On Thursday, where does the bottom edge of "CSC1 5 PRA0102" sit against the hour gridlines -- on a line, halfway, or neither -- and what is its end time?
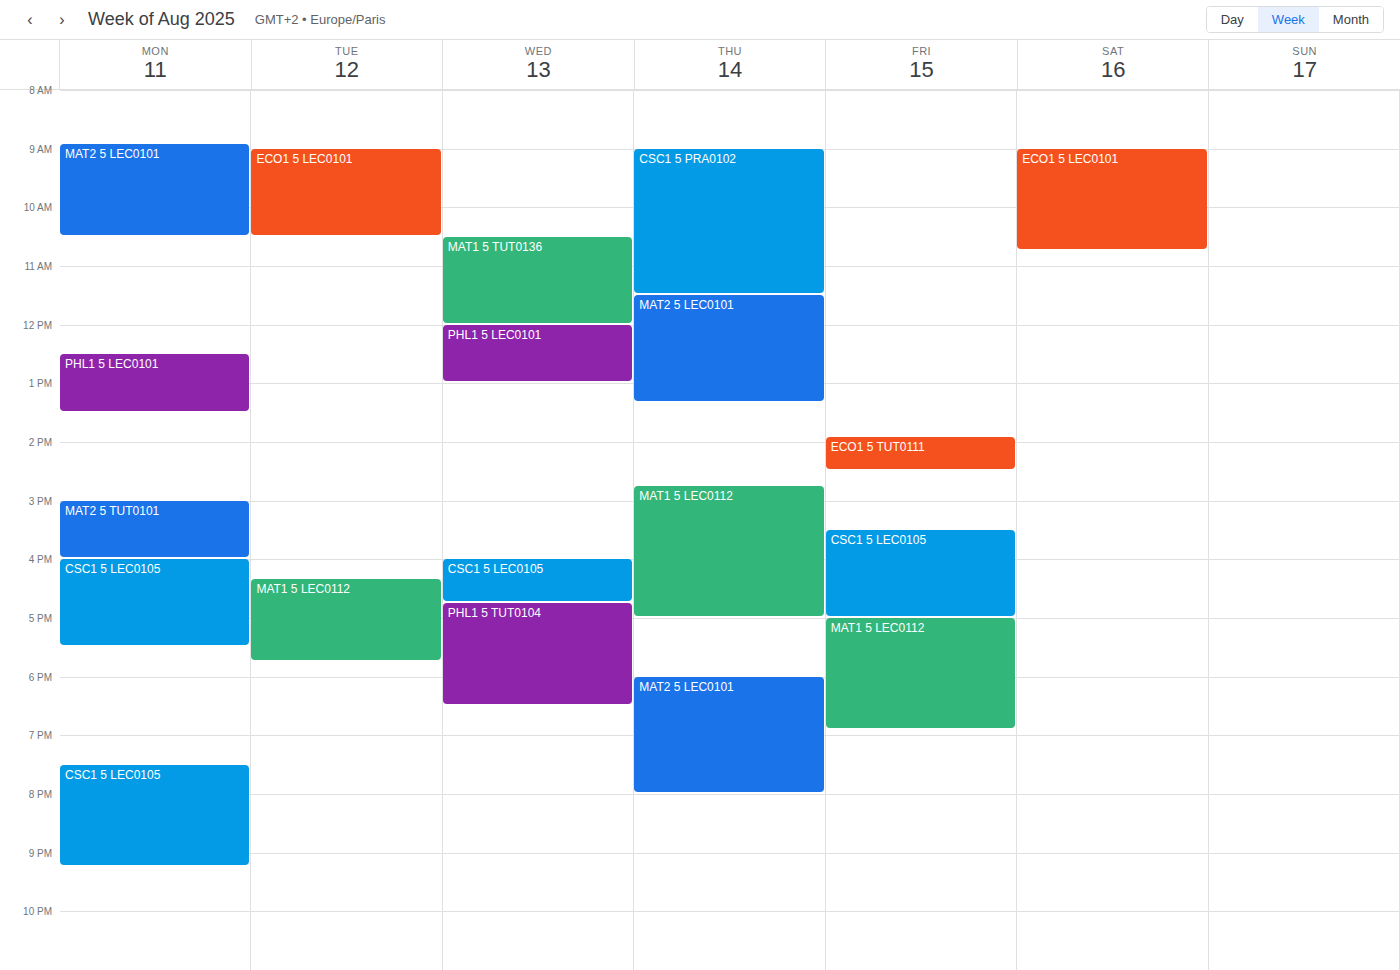
11:30 AM -- halfway between the 11 AM and 12 PM lines.